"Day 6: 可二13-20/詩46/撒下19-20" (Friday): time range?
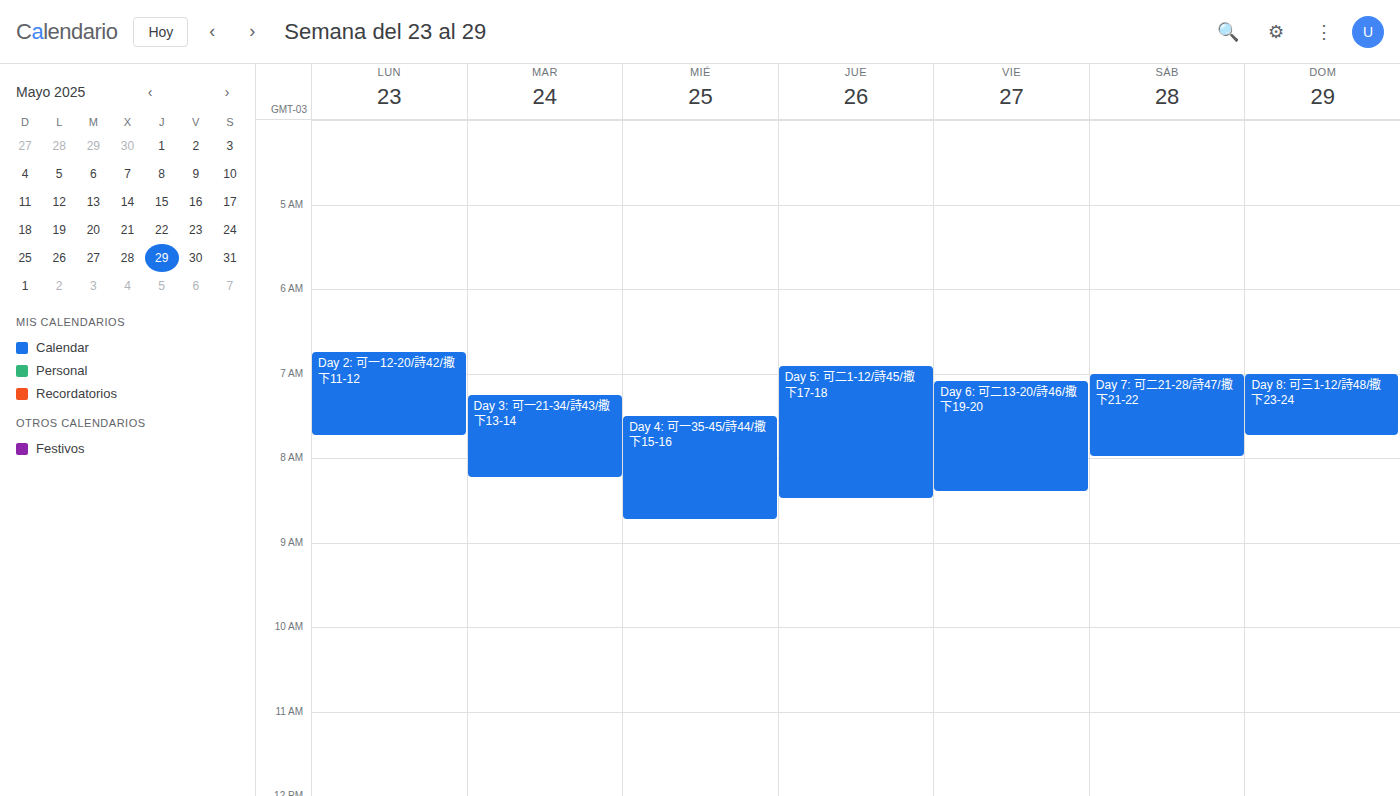
07:05 to 08:25